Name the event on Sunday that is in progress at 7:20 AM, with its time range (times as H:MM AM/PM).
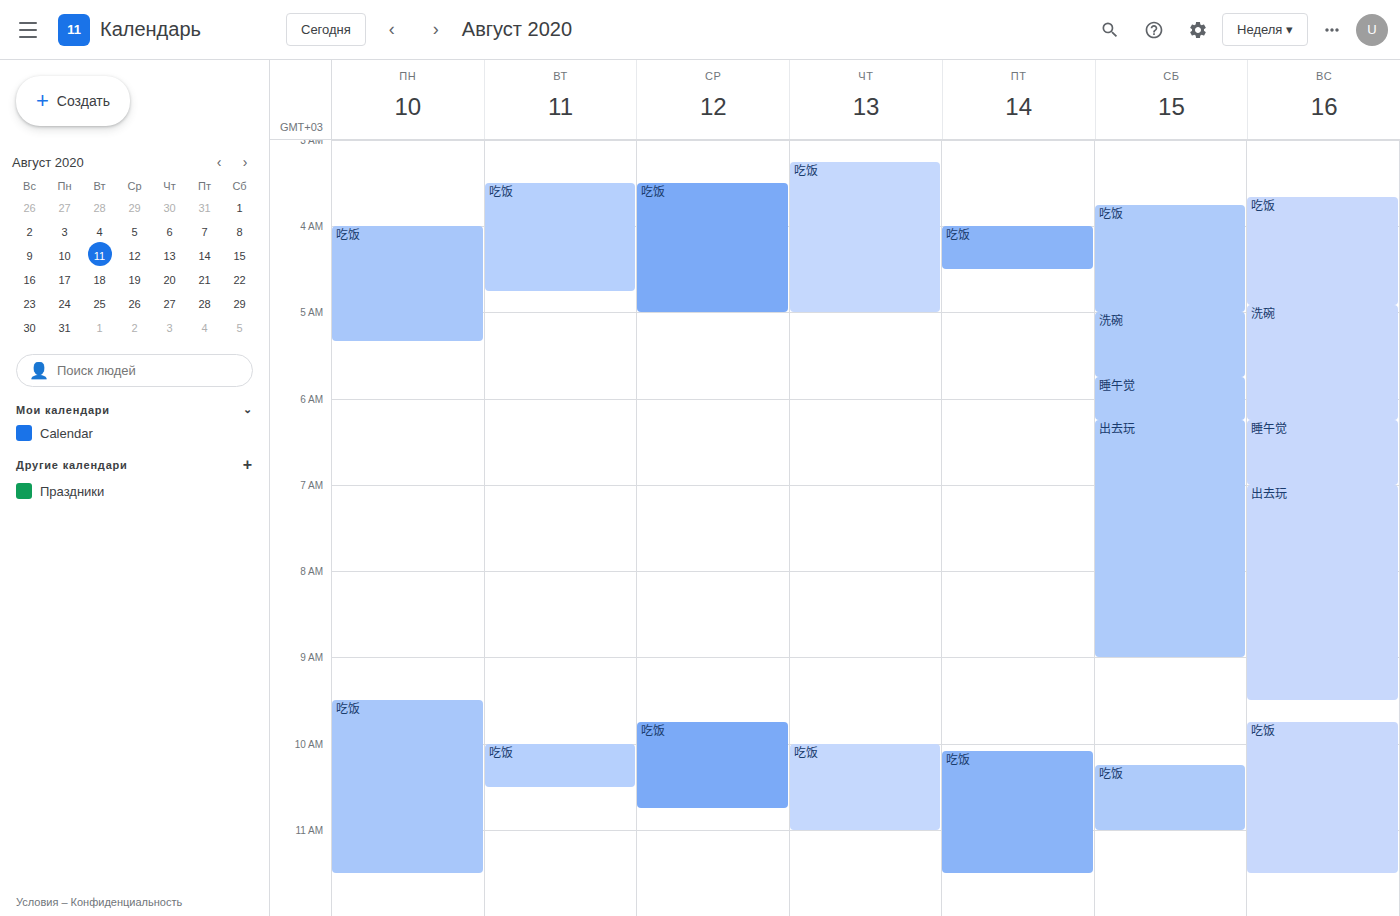
"出去玩", 7:00 AM to 9:30 AM